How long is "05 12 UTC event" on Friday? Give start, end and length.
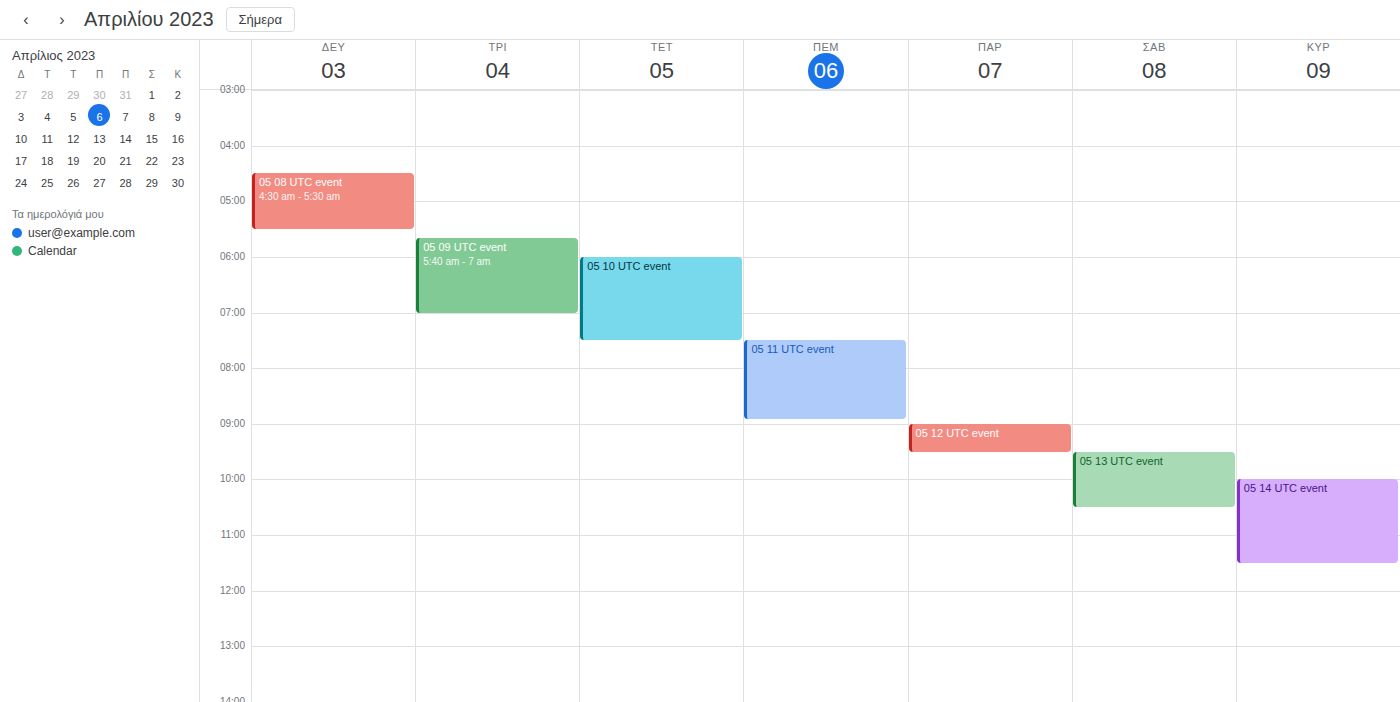
9:00 AM to 9:30 AM, 30 minutes